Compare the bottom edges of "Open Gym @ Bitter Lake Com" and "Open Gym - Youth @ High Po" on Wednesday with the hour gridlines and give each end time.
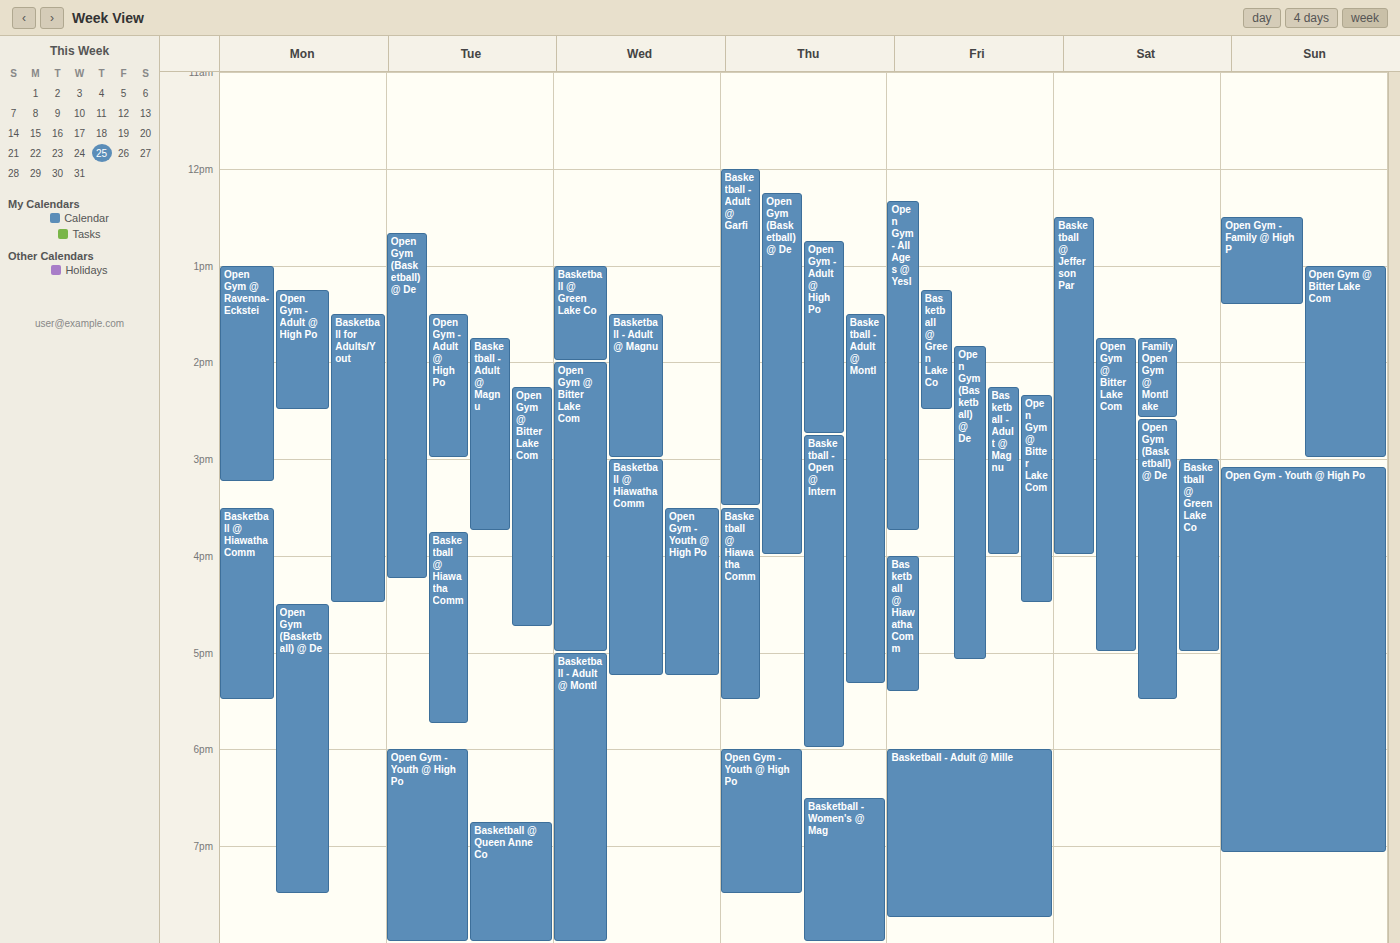
"Open Gym @ Bitter Lake Com": 17:00, exactly on the 17:00 line. "Open Gym - Youth @ High Po": 17:15, neither: a quarter of the way from the 17:00 line to the 18:00 line.